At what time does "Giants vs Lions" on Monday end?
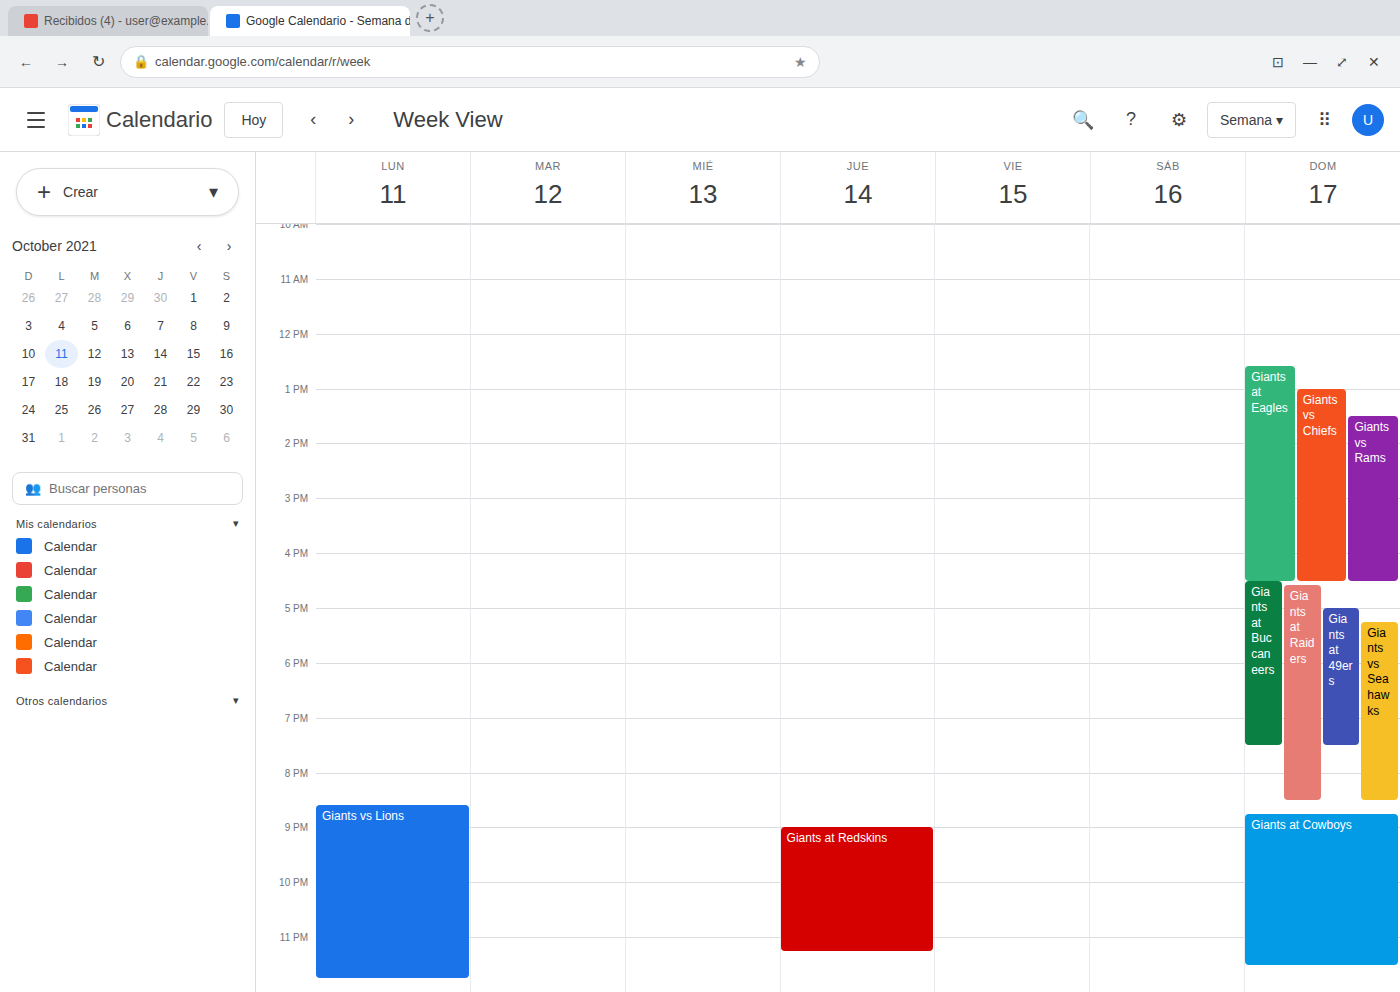
11:45 PM